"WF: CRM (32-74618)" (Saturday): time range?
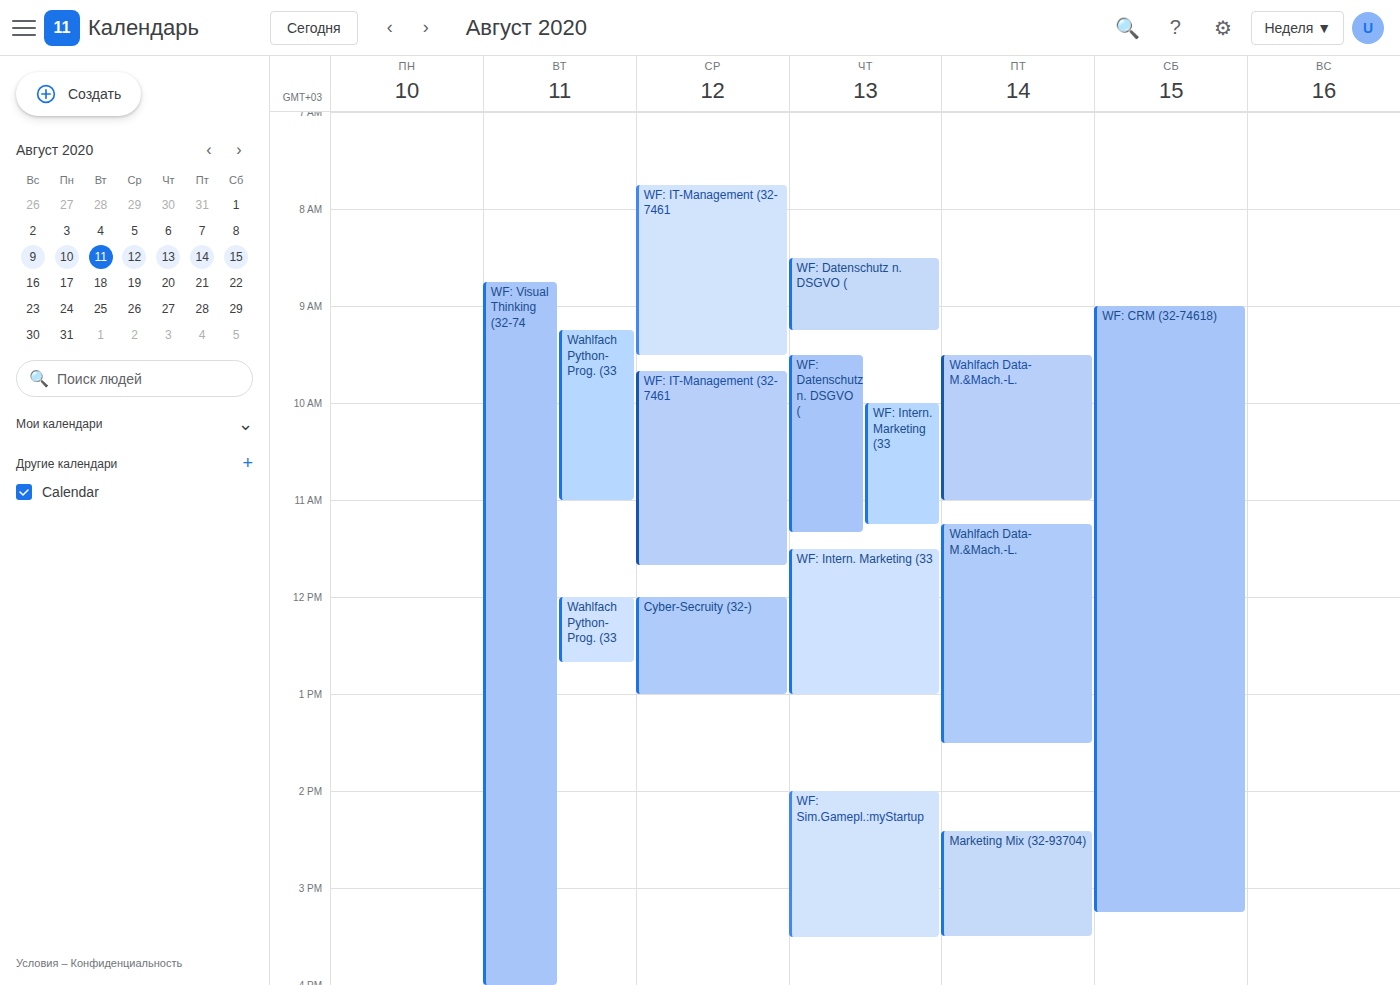
9:00 AM to 3:15 PM